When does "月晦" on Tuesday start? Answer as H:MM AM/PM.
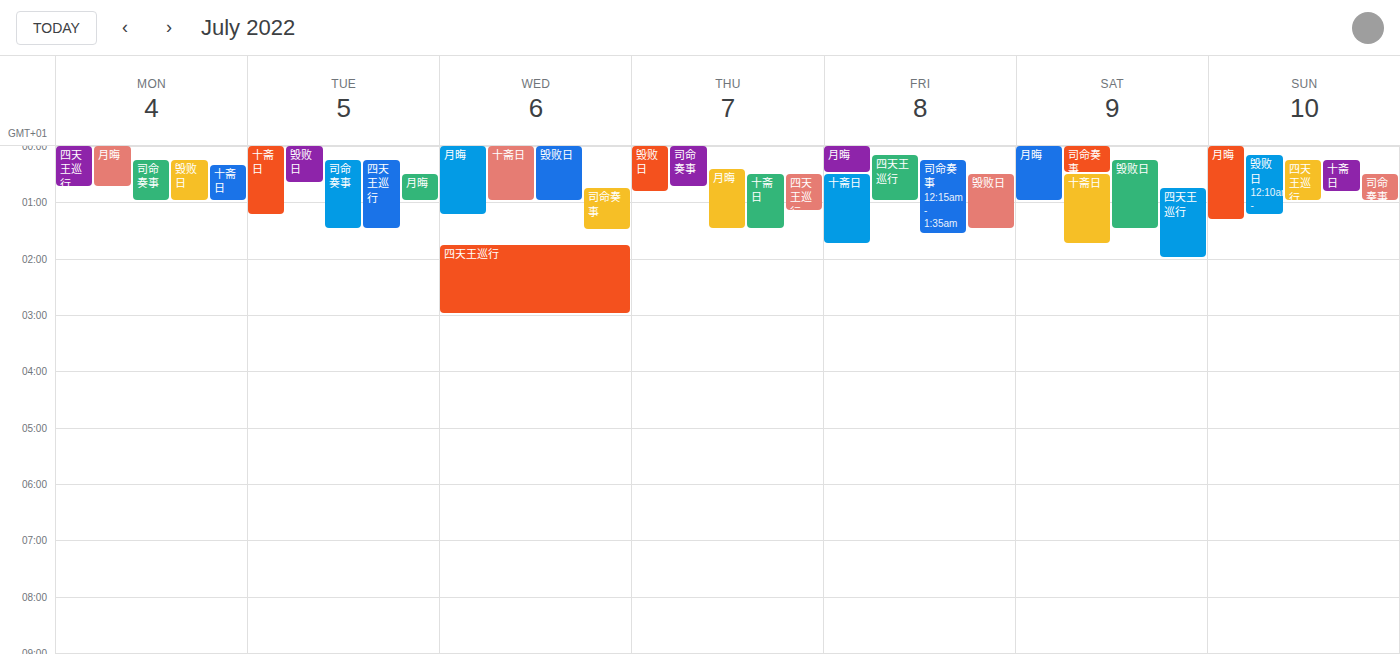
12:30 AM